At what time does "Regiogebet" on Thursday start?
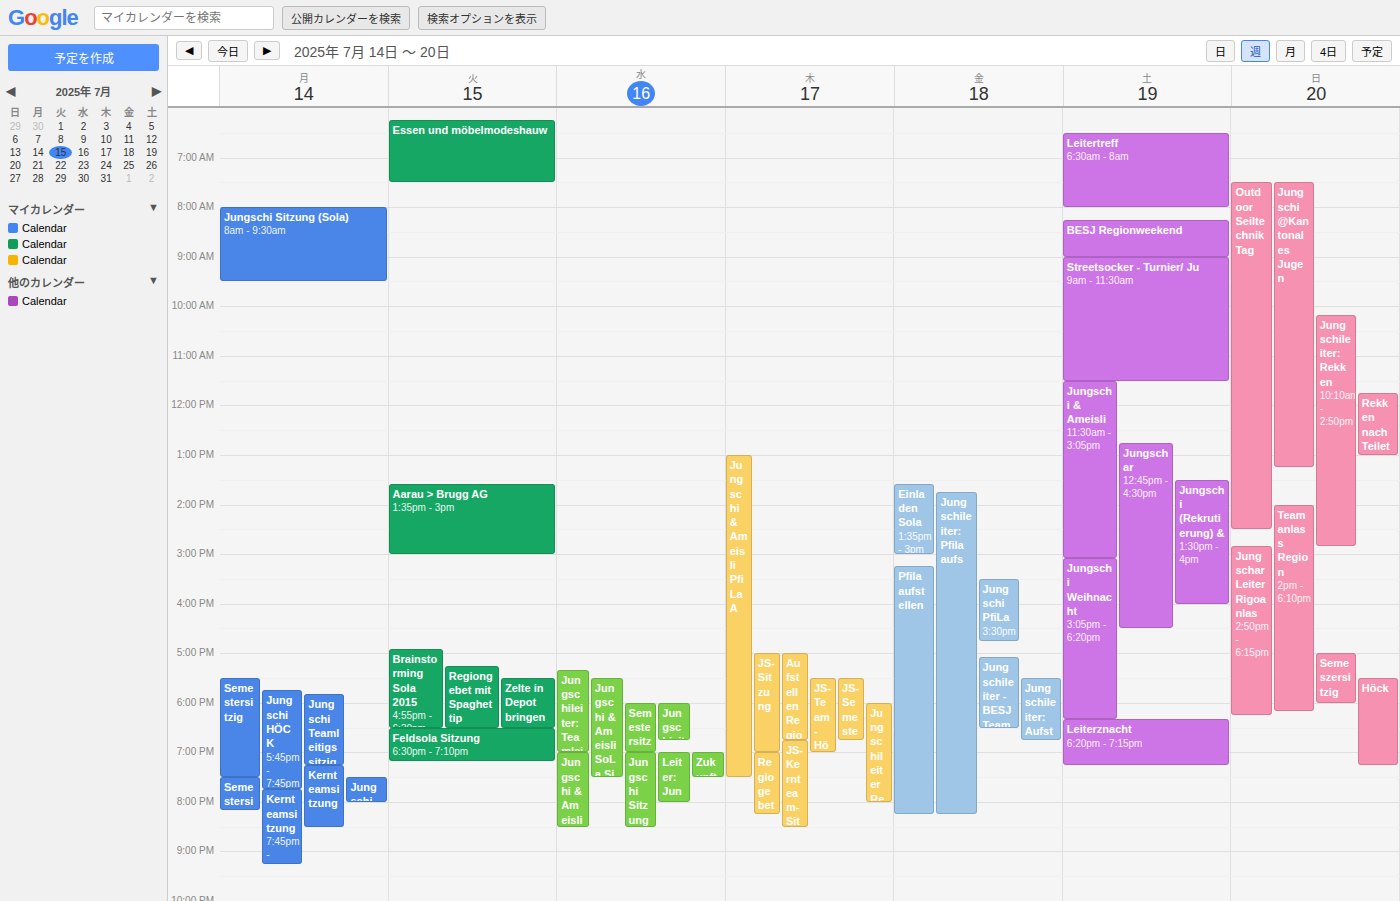
7:00 PM